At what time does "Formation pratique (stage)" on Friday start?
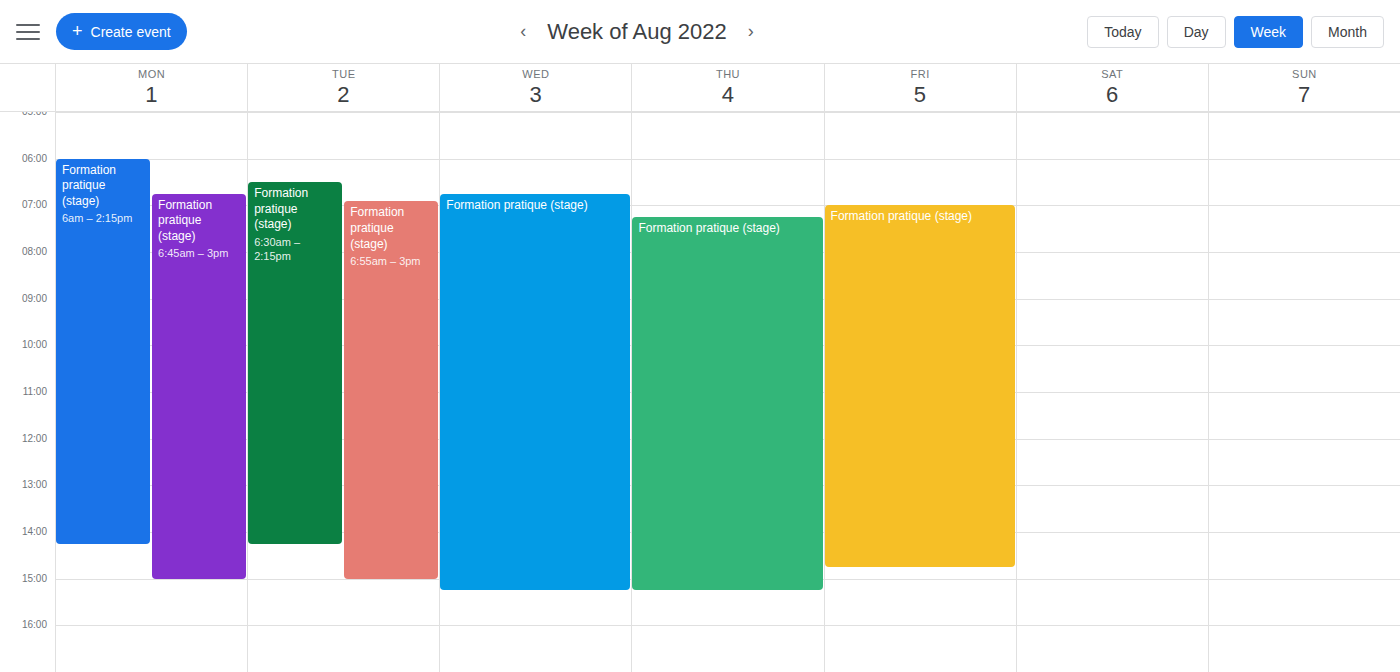
7:00 AM